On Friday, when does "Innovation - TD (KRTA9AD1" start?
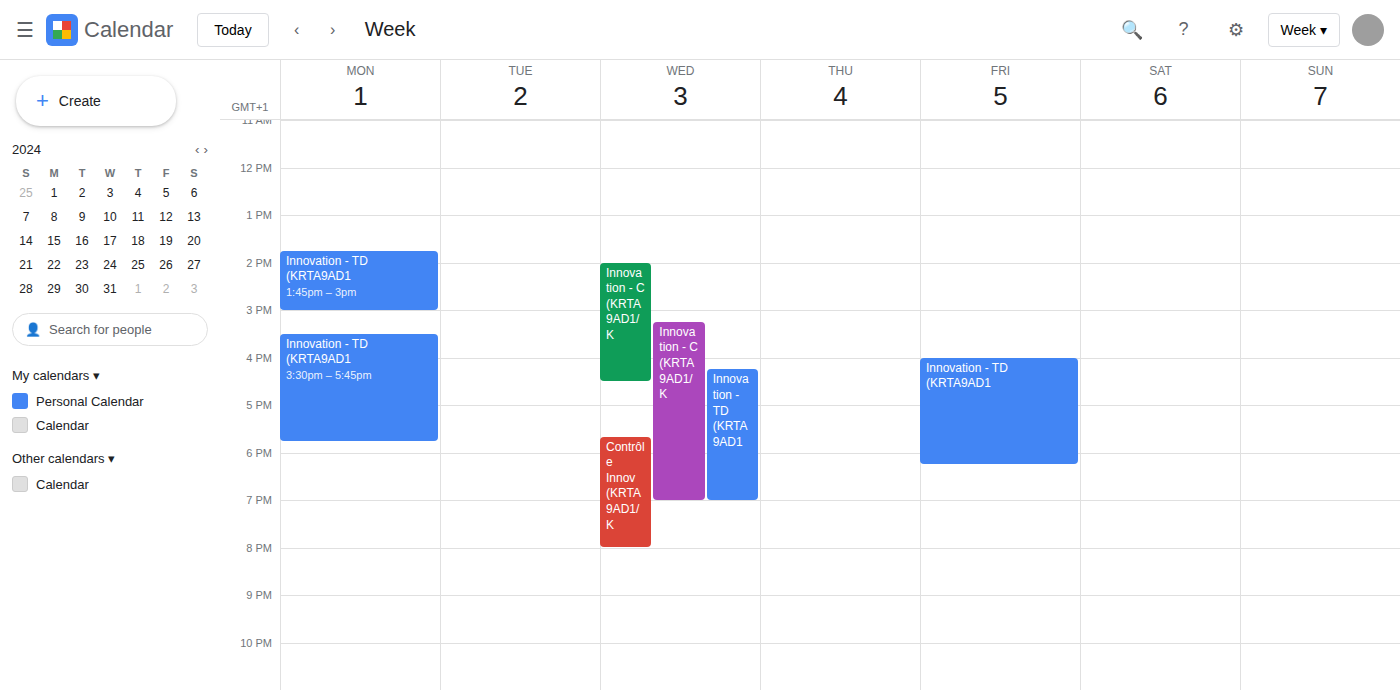
4:00 PM